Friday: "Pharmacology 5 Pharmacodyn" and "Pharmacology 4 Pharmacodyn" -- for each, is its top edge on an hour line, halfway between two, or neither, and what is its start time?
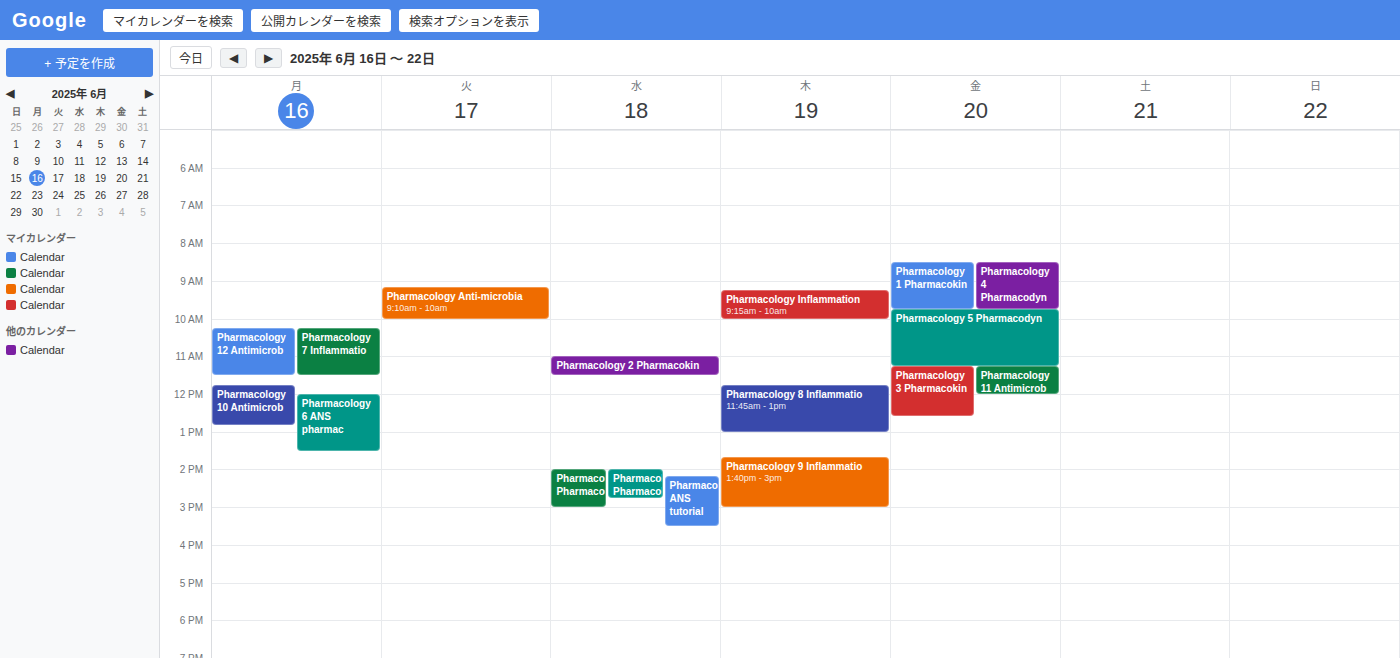
"Pharmacology 5 Pharmacodyn": 9:45 AM, neither: three quarters of the way from the 9 AM line to the 10 AM line. "Pharmacology 4 Pharmacodyn": 8:30 AM, halfway between the 8 AM and 9 AM lines.